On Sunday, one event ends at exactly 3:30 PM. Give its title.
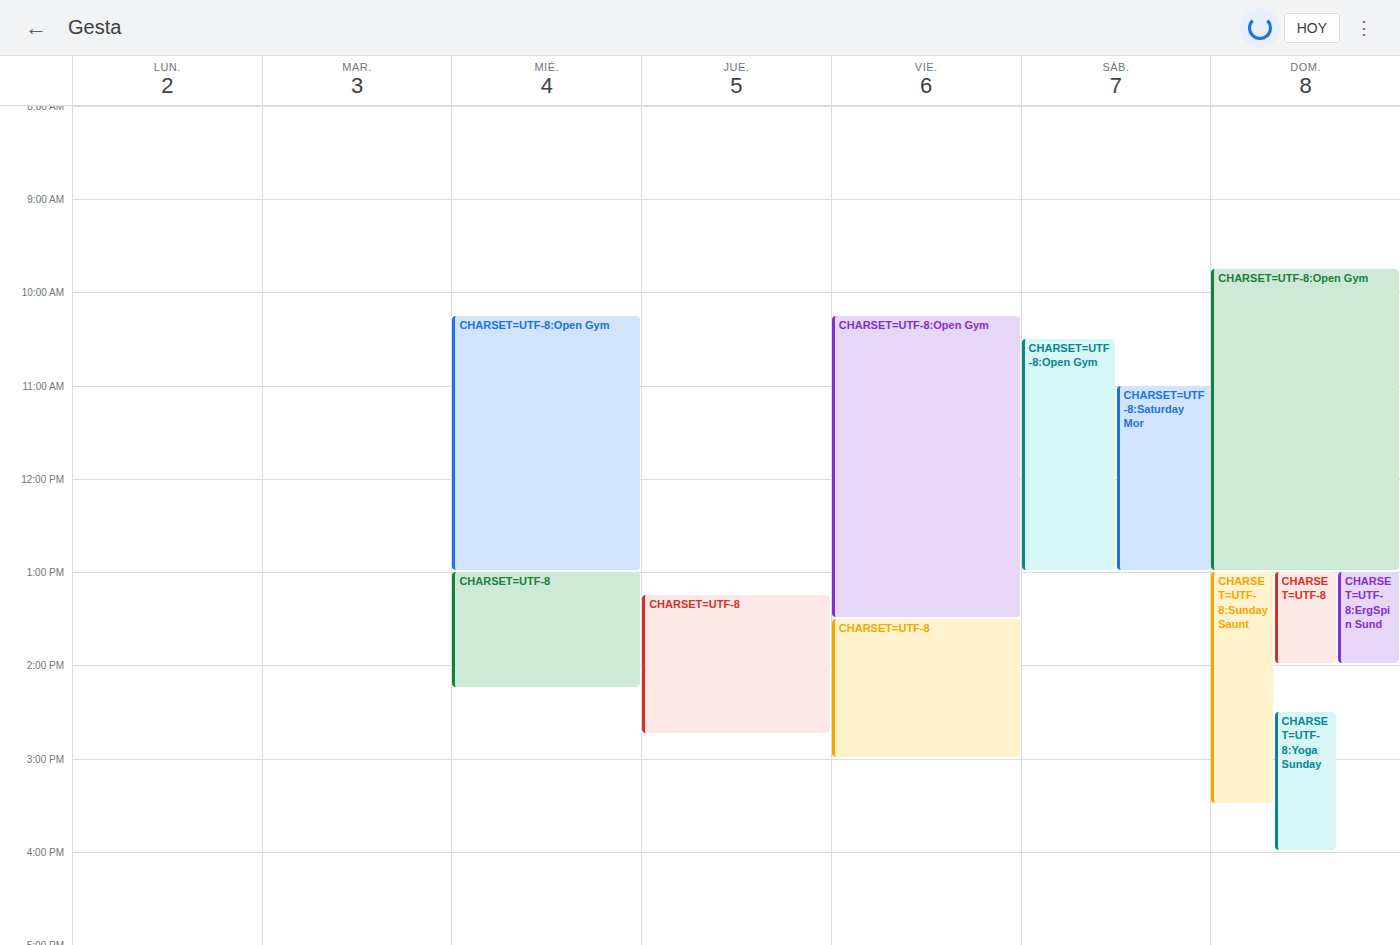
"CHARSET=UTF-8:Sunday Saunt"